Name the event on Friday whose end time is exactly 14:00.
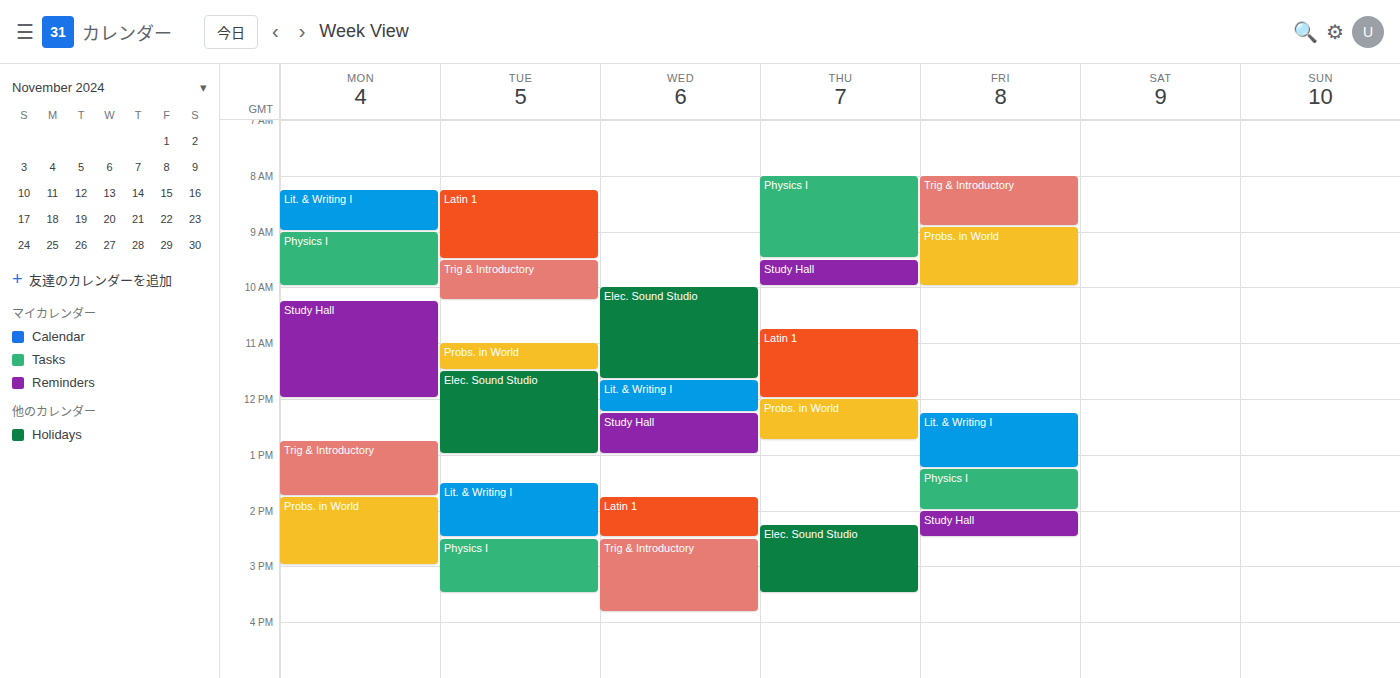
"Physics I"